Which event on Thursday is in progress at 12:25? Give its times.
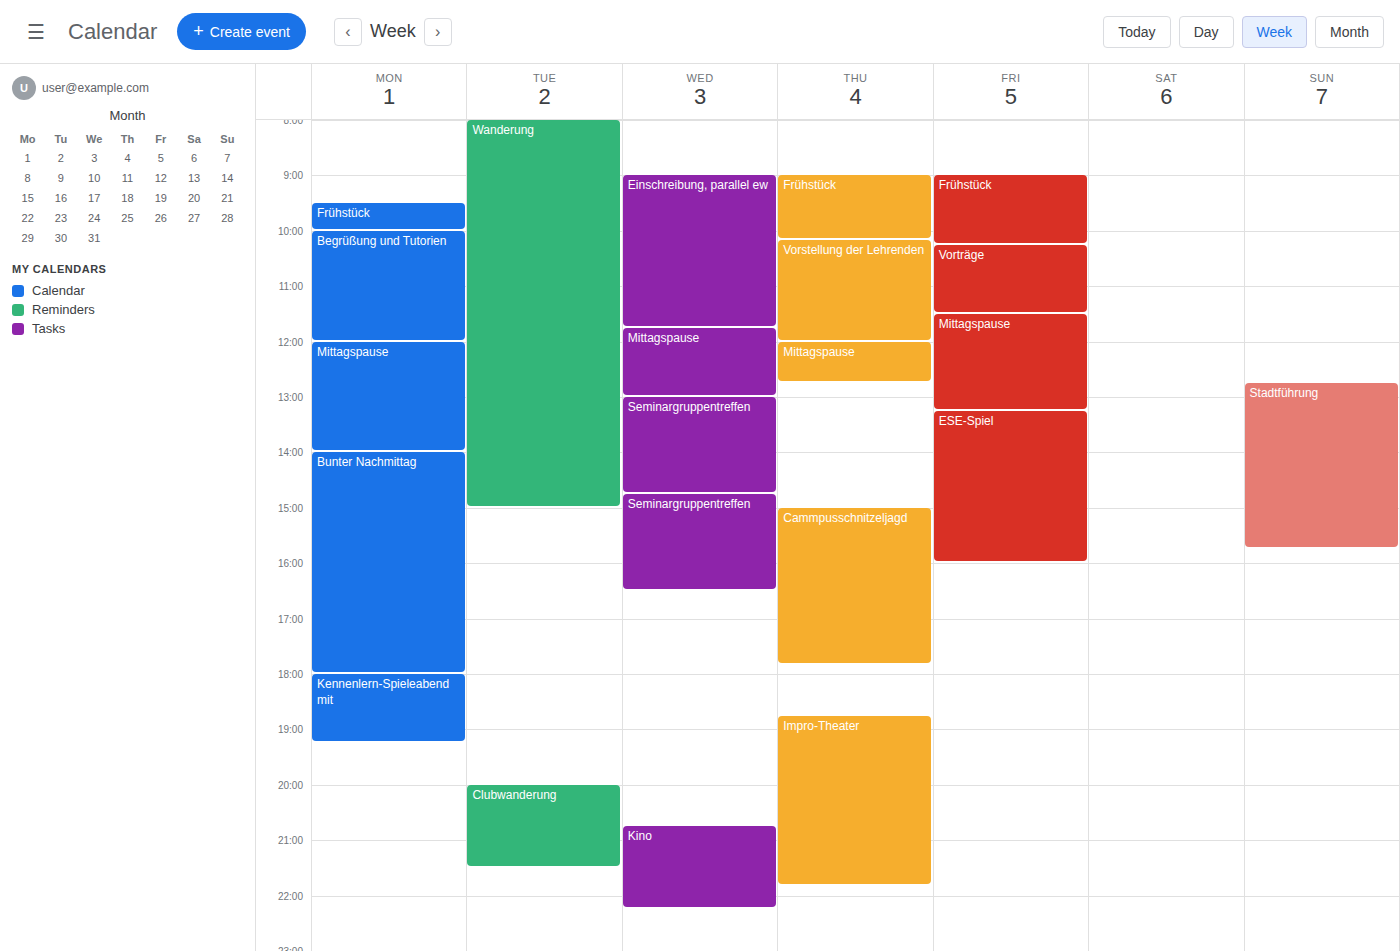
"Mittagspause", 12:00 to 12:45